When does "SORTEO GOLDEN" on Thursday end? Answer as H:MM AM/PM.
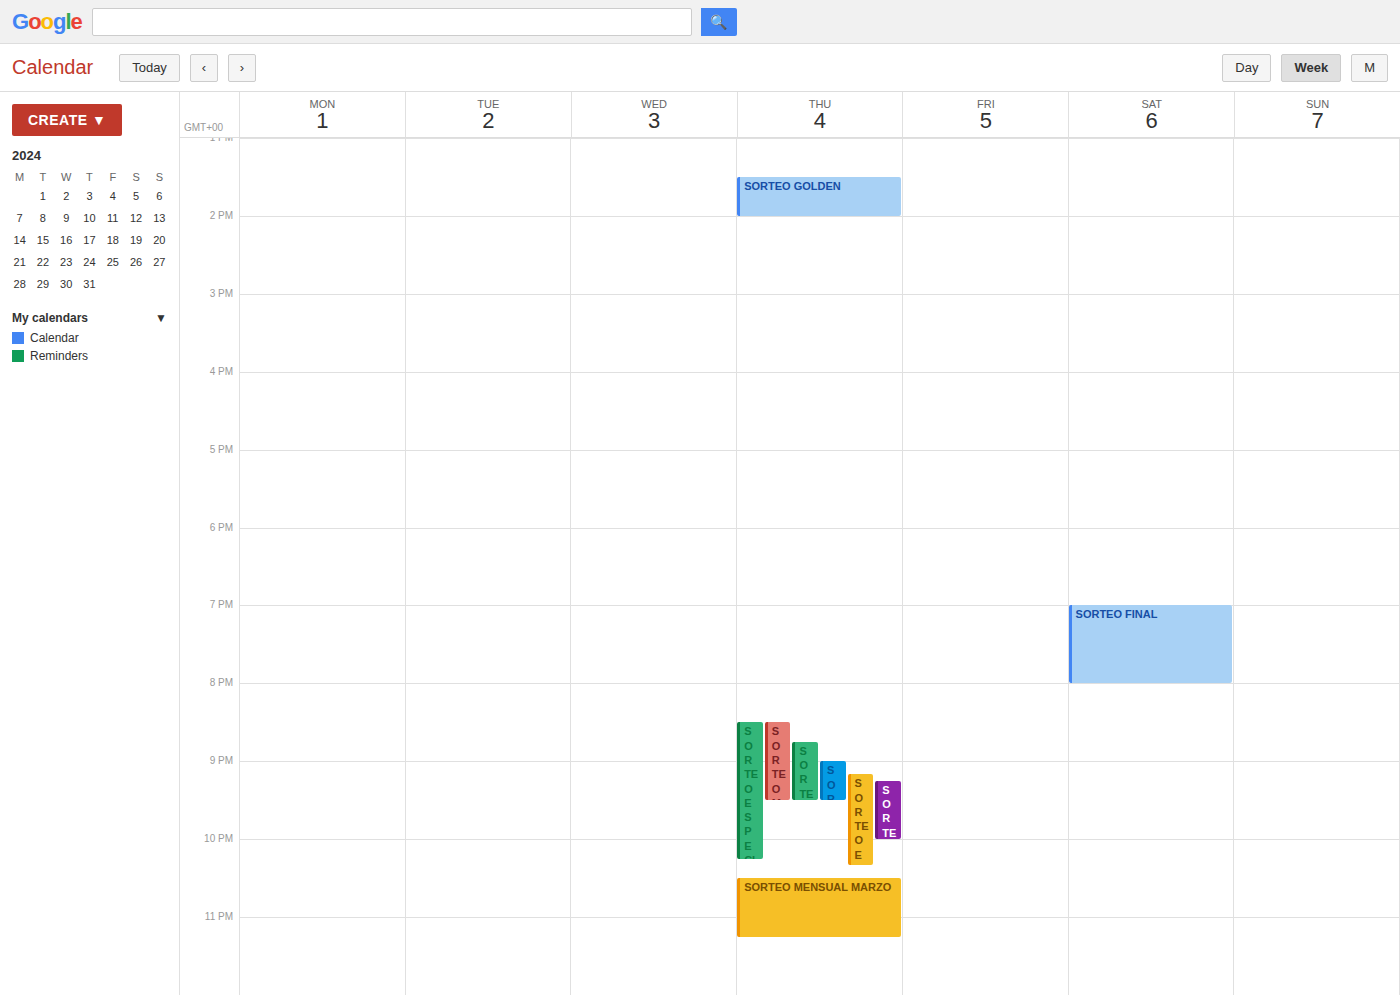
2:00 PM